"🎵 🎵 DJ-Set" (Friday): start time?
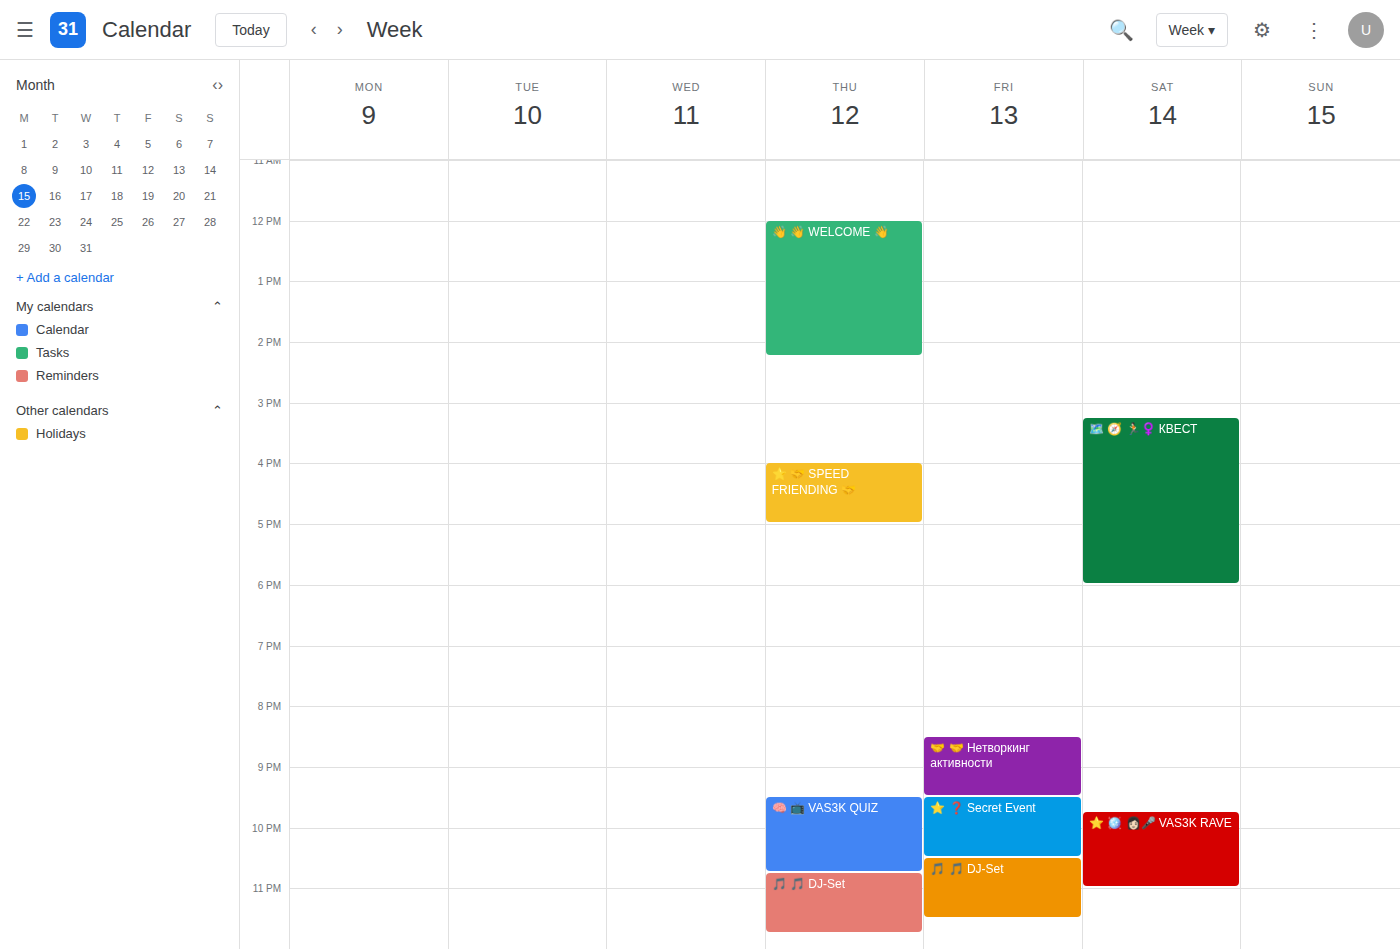
10:30 PM